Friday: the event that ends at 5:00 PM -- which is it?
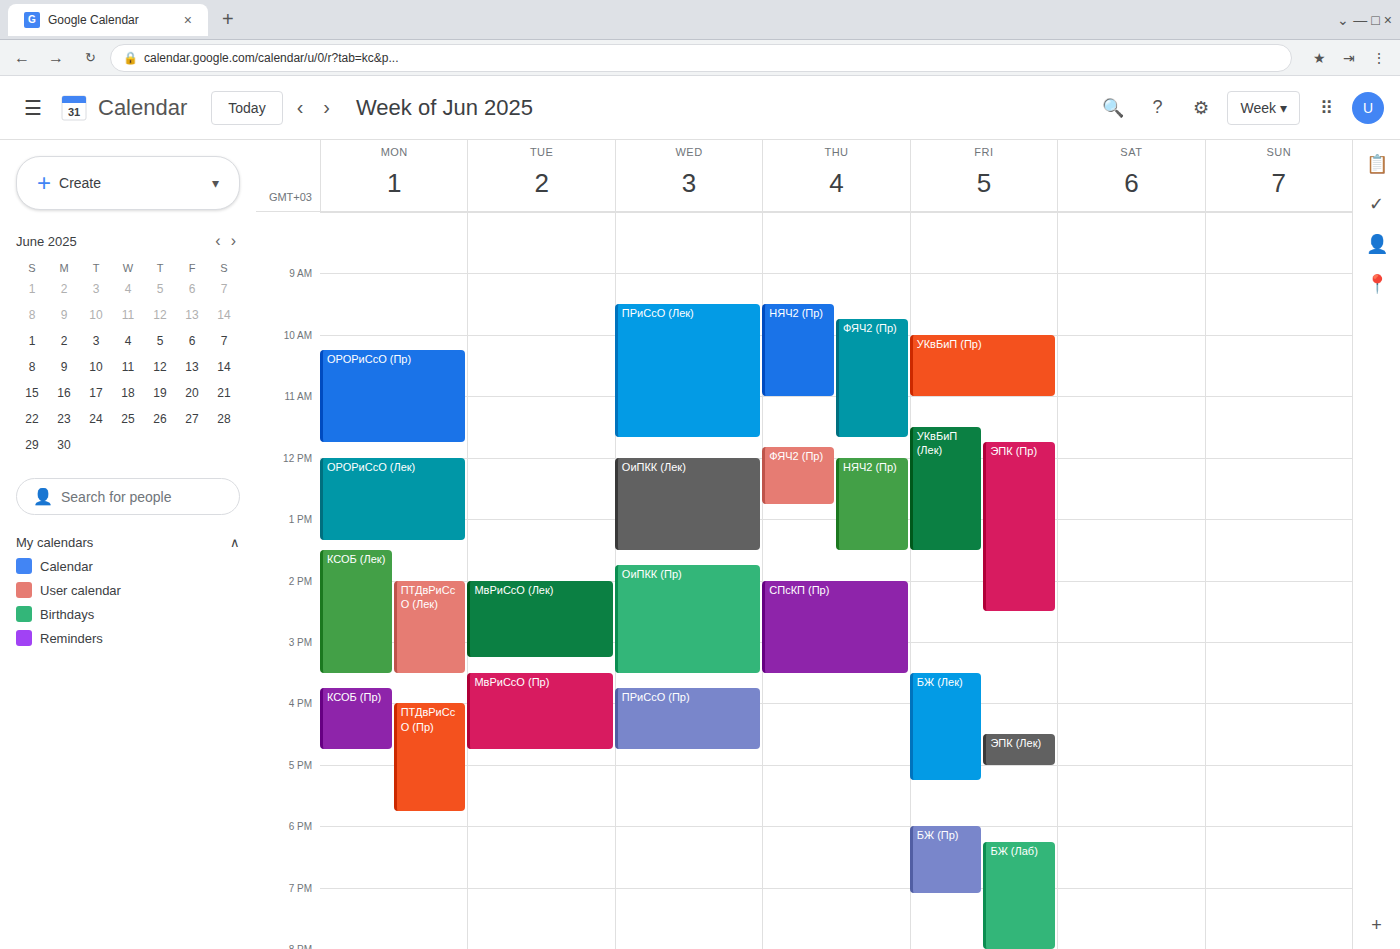
"ЭПК (Лек)"